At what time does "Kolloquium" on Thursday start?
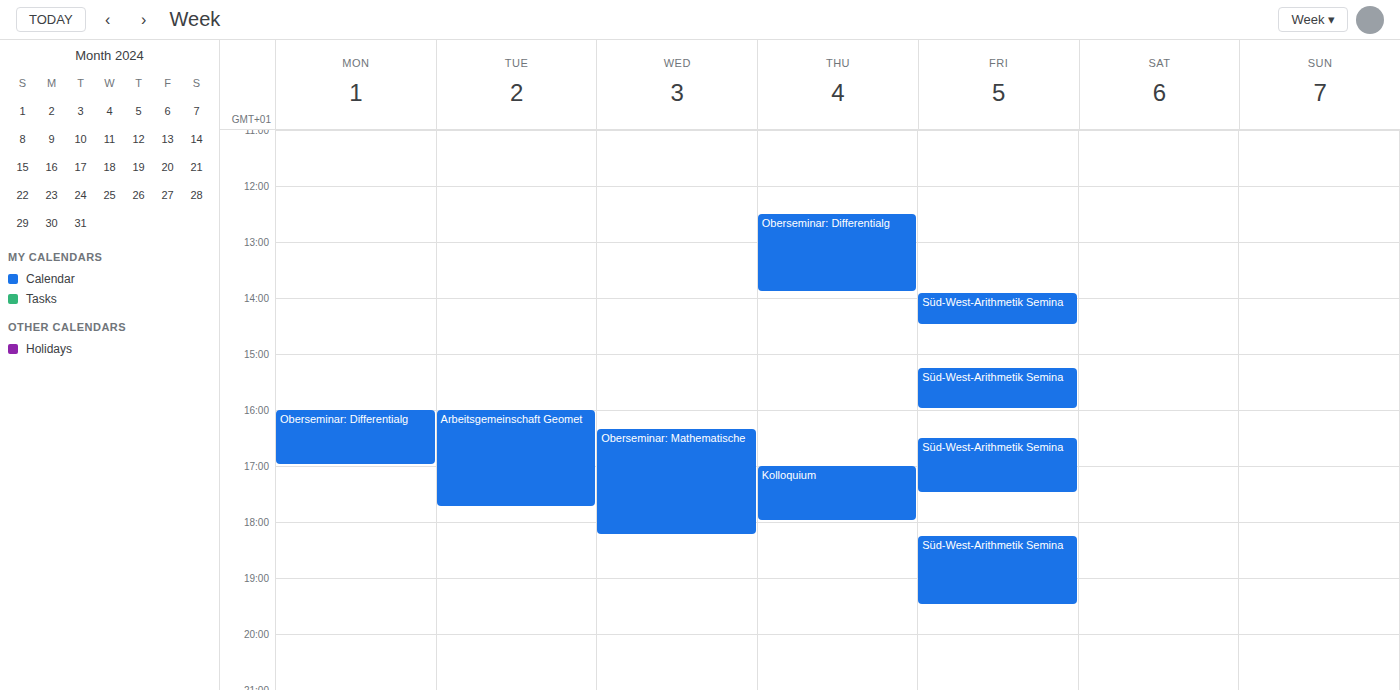
5:00 PM